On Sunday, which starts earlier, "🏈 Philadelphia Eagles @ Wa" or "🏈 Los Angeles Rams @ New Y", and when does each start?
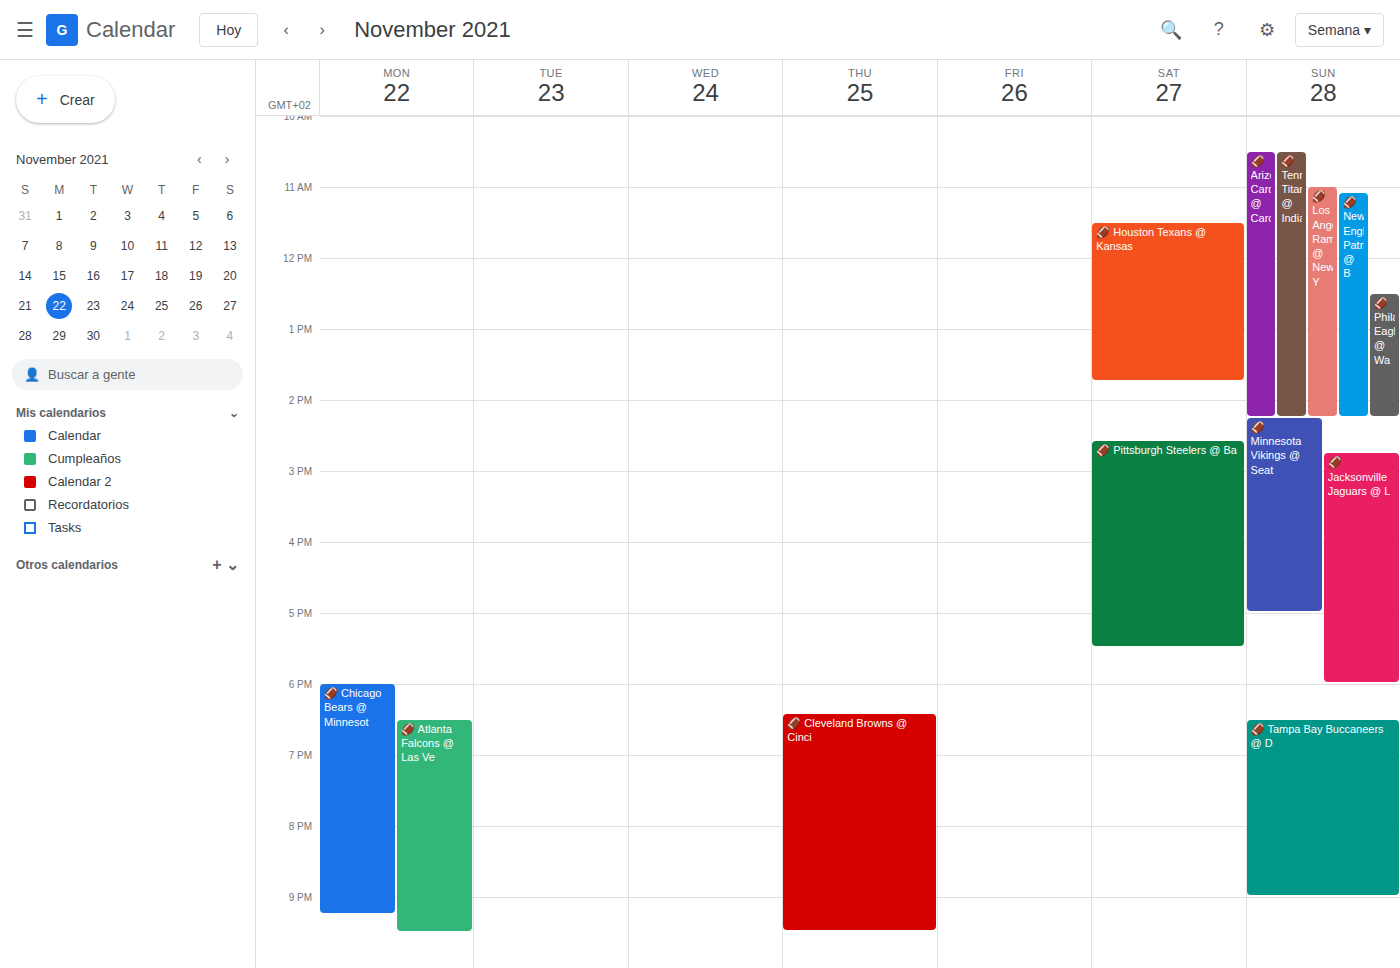
"🏈 Los Angeles Rams @ New Y" 11:00; "🏈 Philadelphia Eagles @ Wa" 12:30.